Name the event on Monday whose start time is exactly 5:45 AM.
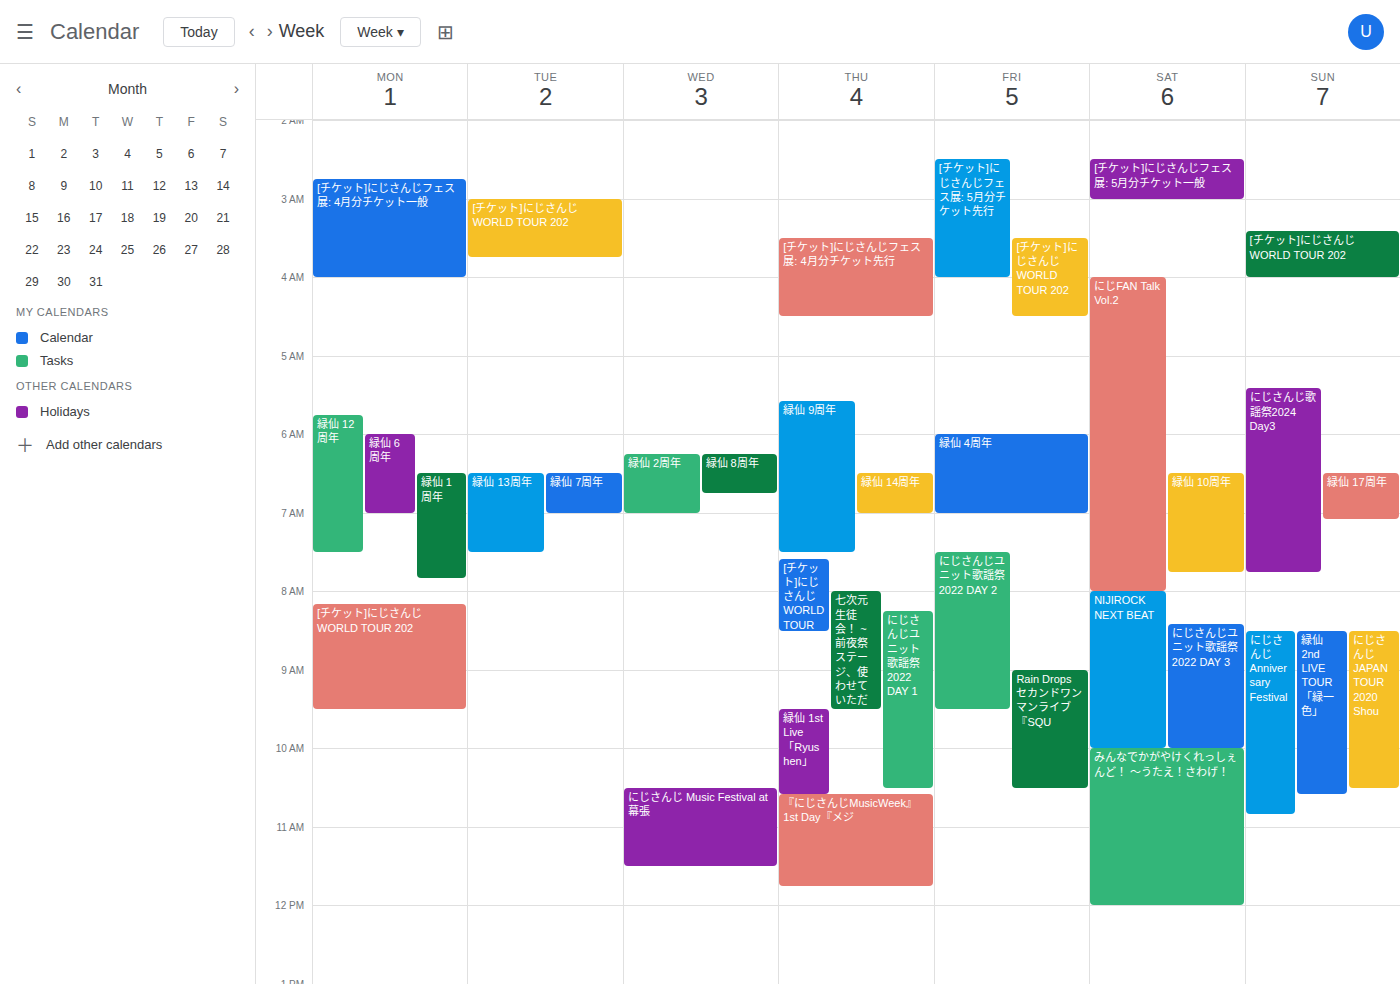
"緑仙 12周年"